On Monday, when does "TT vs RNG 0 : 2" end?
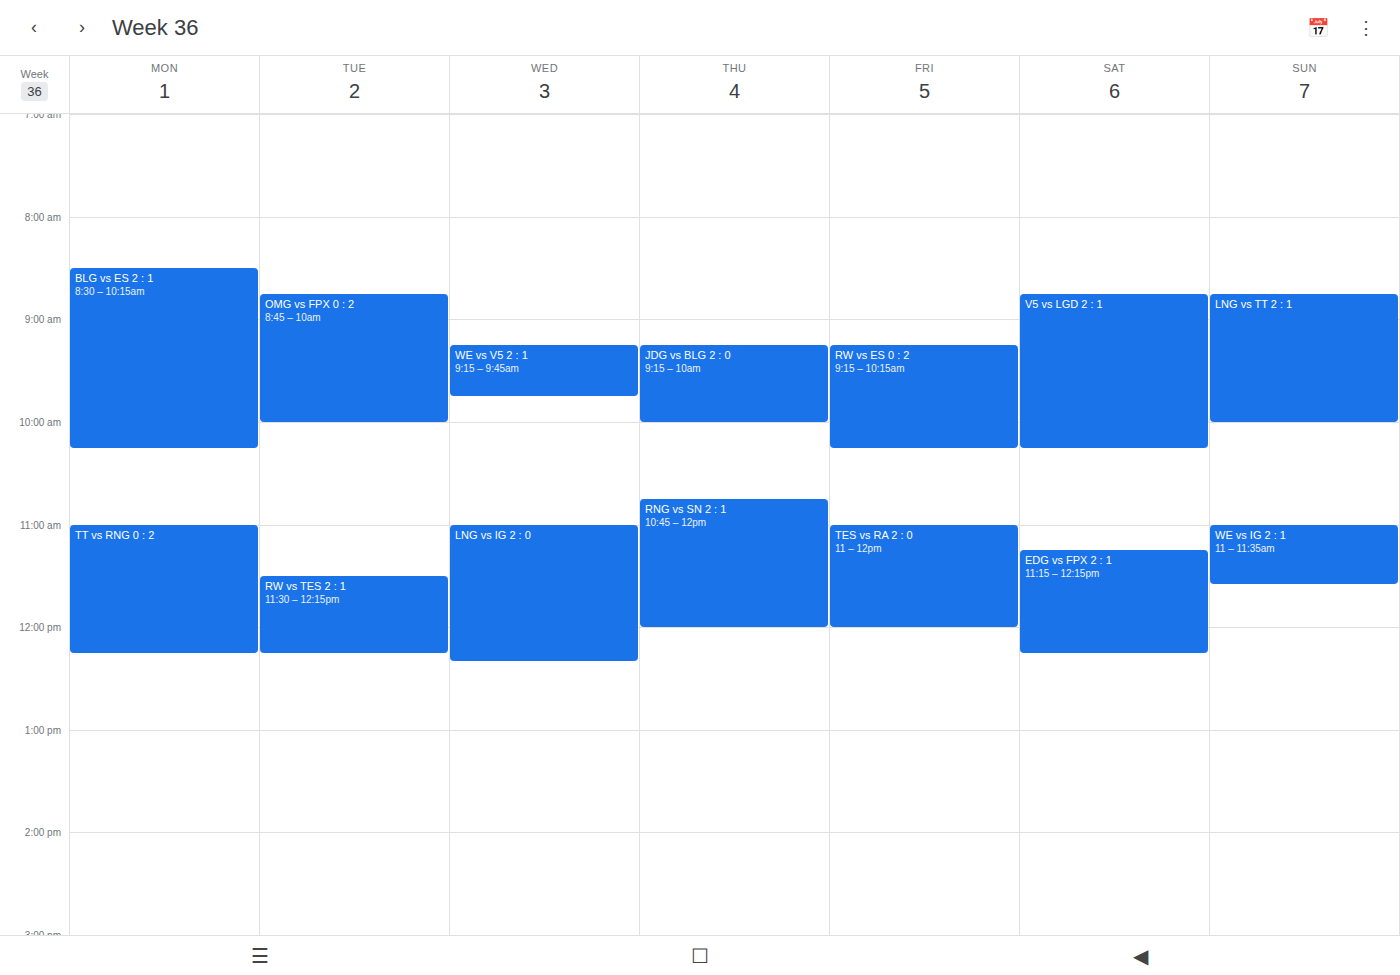
12:15 PM